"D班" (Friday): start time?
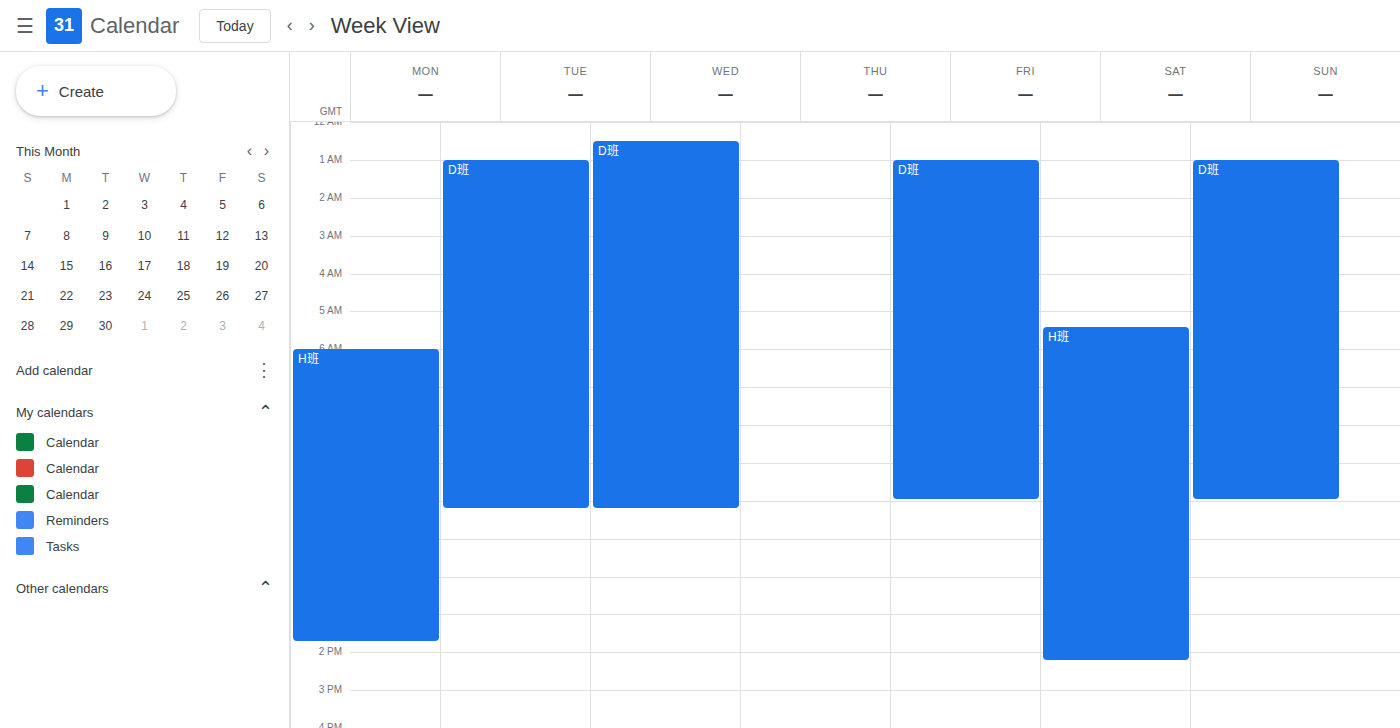
1:00 AM